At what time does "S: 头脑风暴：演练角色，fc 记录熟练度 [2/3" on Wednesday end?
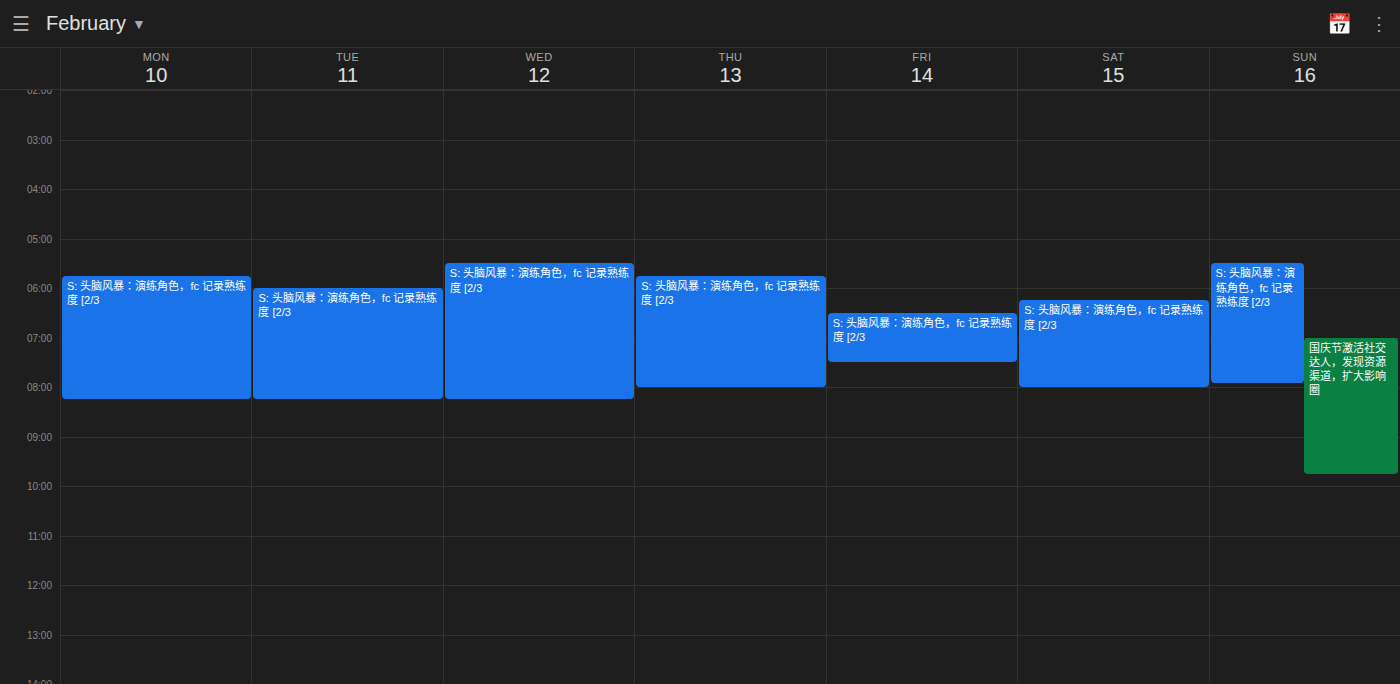
8:15 AM